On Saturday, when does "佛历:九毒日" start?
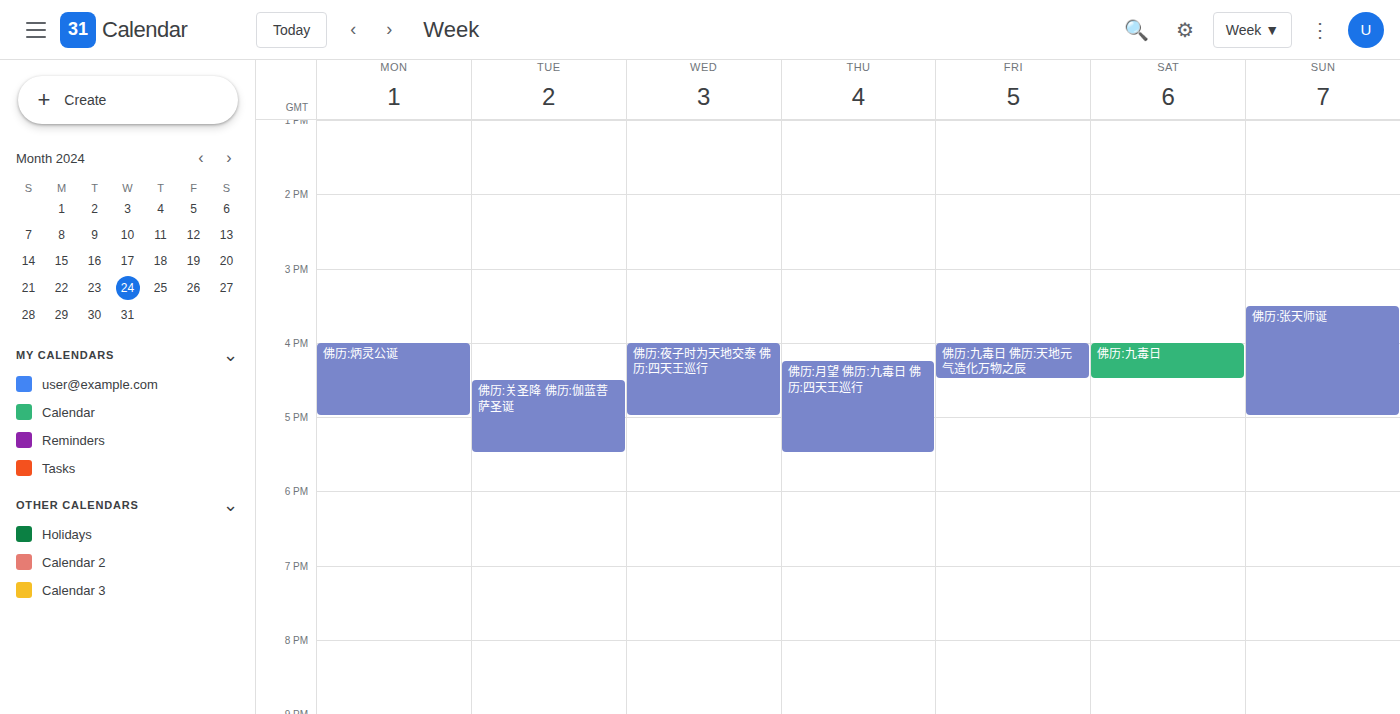
4:00 PM